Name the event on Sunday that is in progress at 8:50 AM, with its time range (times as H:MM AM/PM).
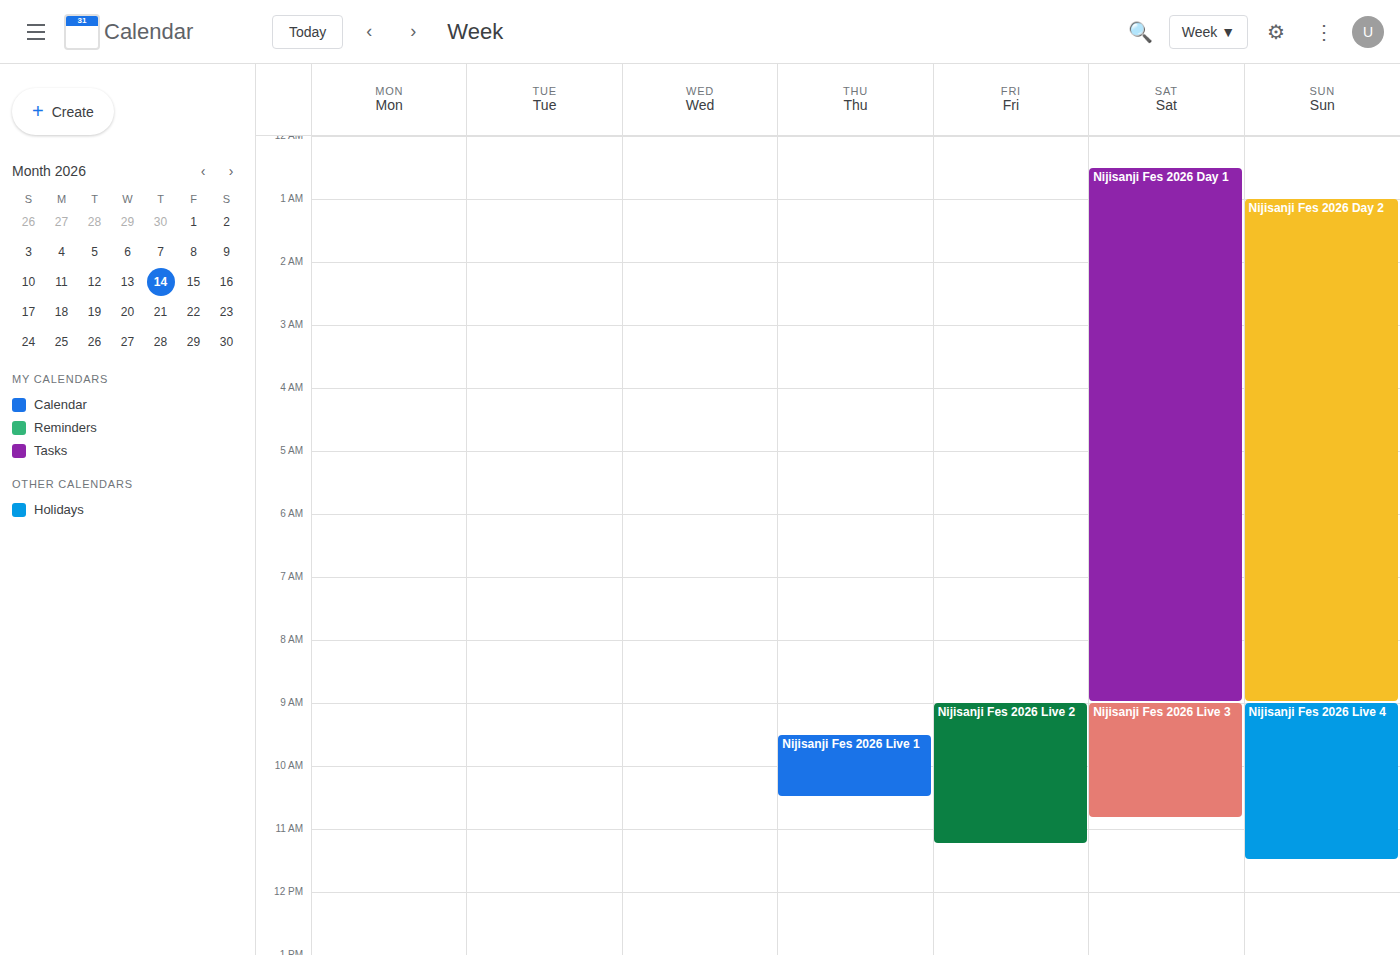
"Nijisanji Fes 2026 Day 2", 1:00 AM to 9:00 AM